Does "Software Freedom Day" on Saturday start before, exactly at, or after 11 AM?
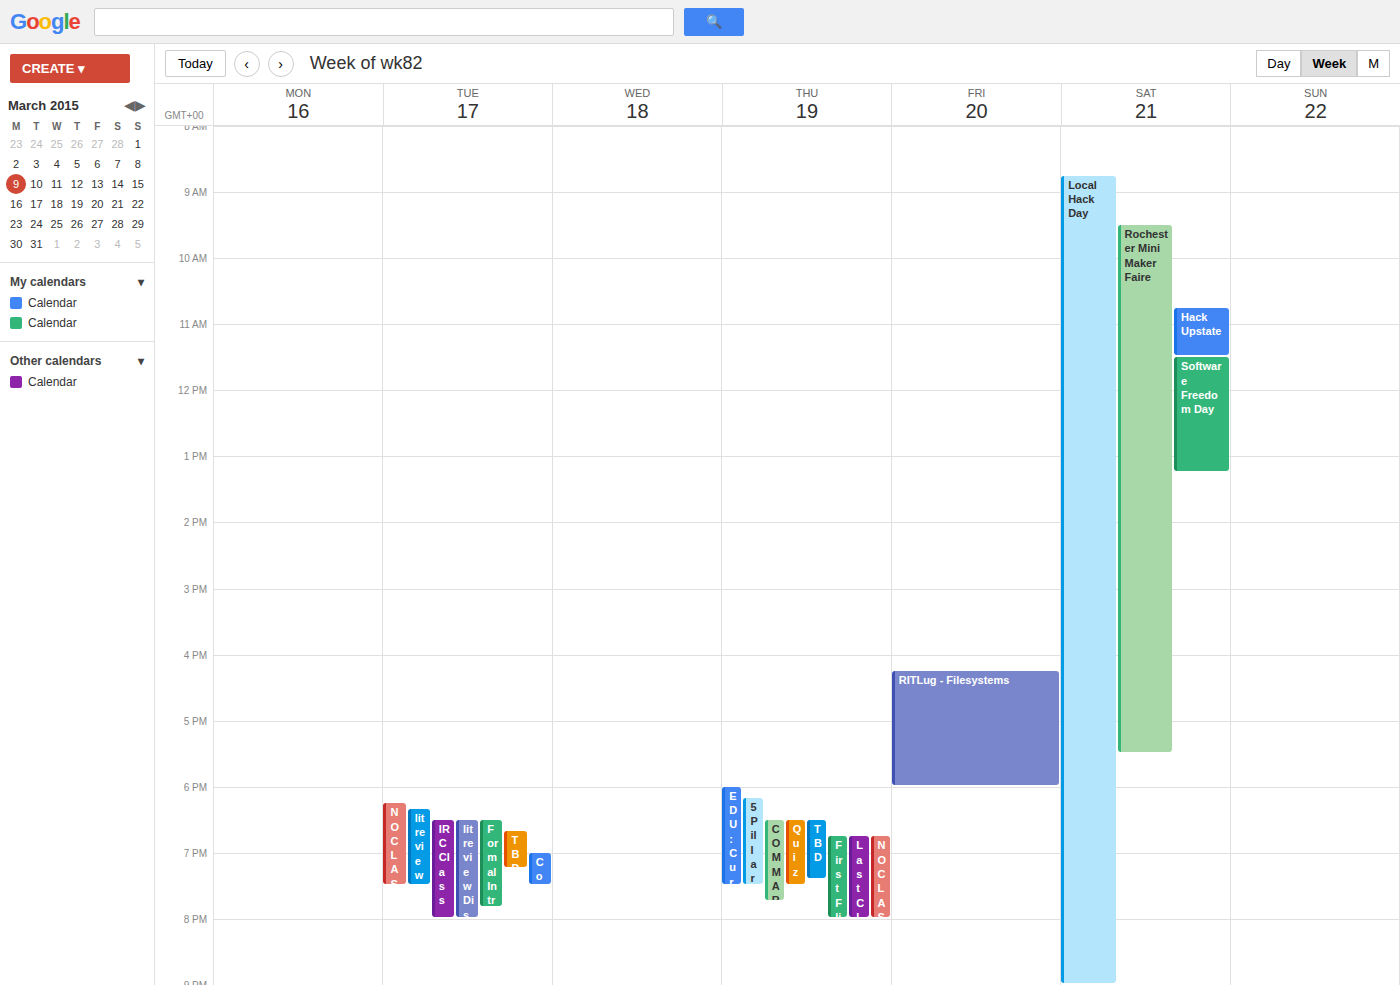
11:30 AM -- after 11 AM, 30 minutes below the 11 AM line.